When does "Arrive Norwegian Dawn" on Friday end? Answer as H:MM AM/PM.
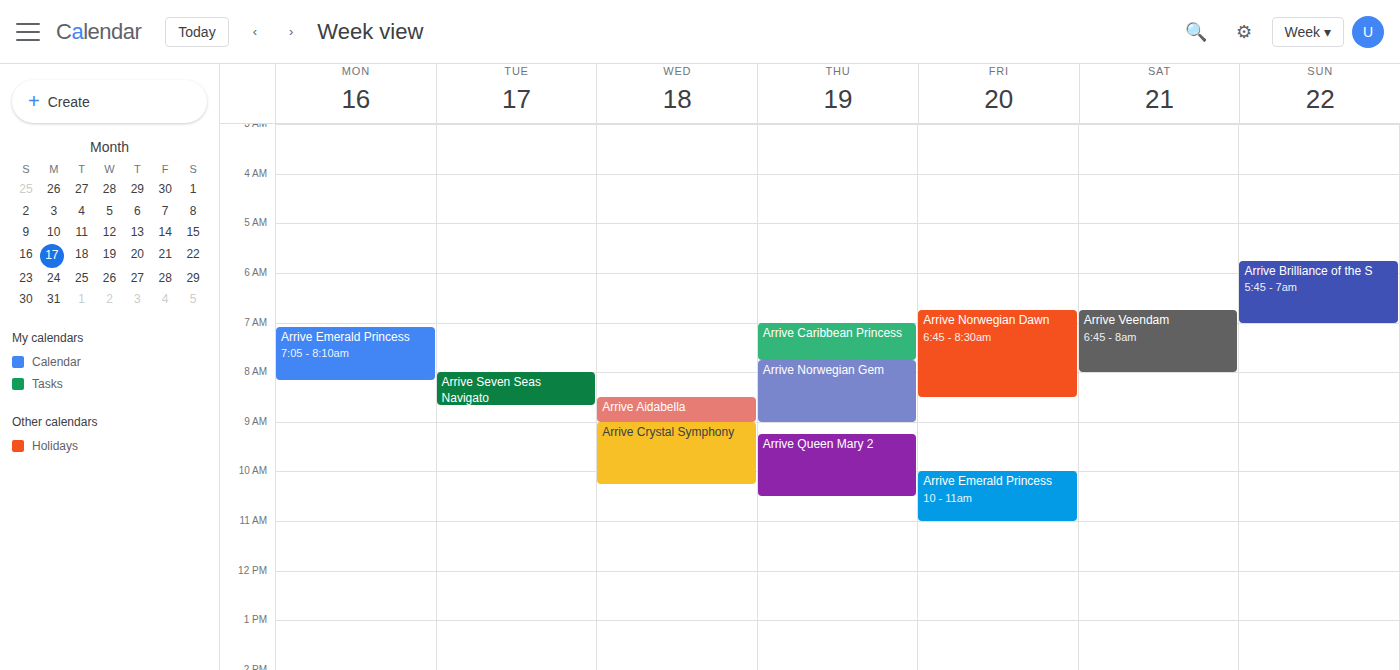
8:30 AM